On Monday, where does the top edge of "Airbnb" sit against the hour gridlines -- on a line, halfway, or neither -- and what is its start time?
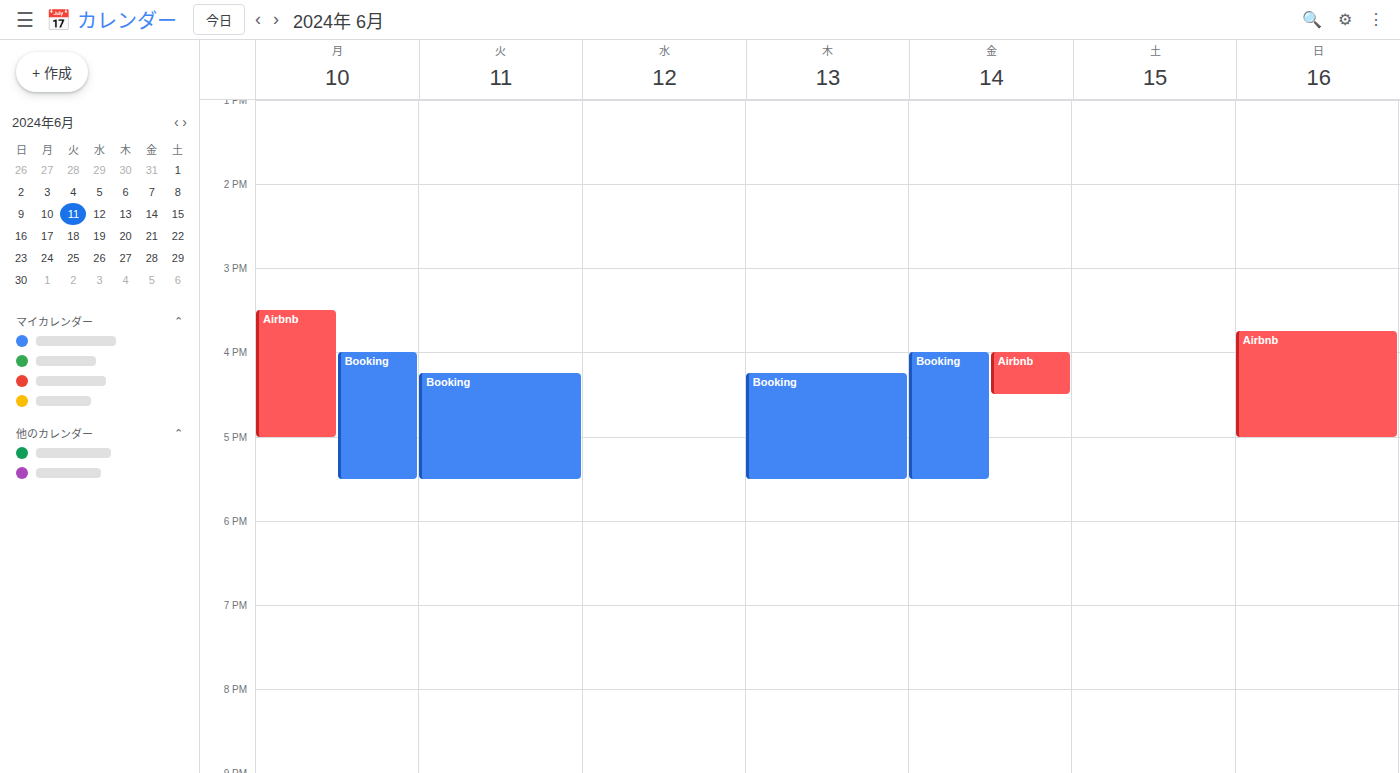
3:30 PM -- halfway between the 3 PM and 4 PM lines.